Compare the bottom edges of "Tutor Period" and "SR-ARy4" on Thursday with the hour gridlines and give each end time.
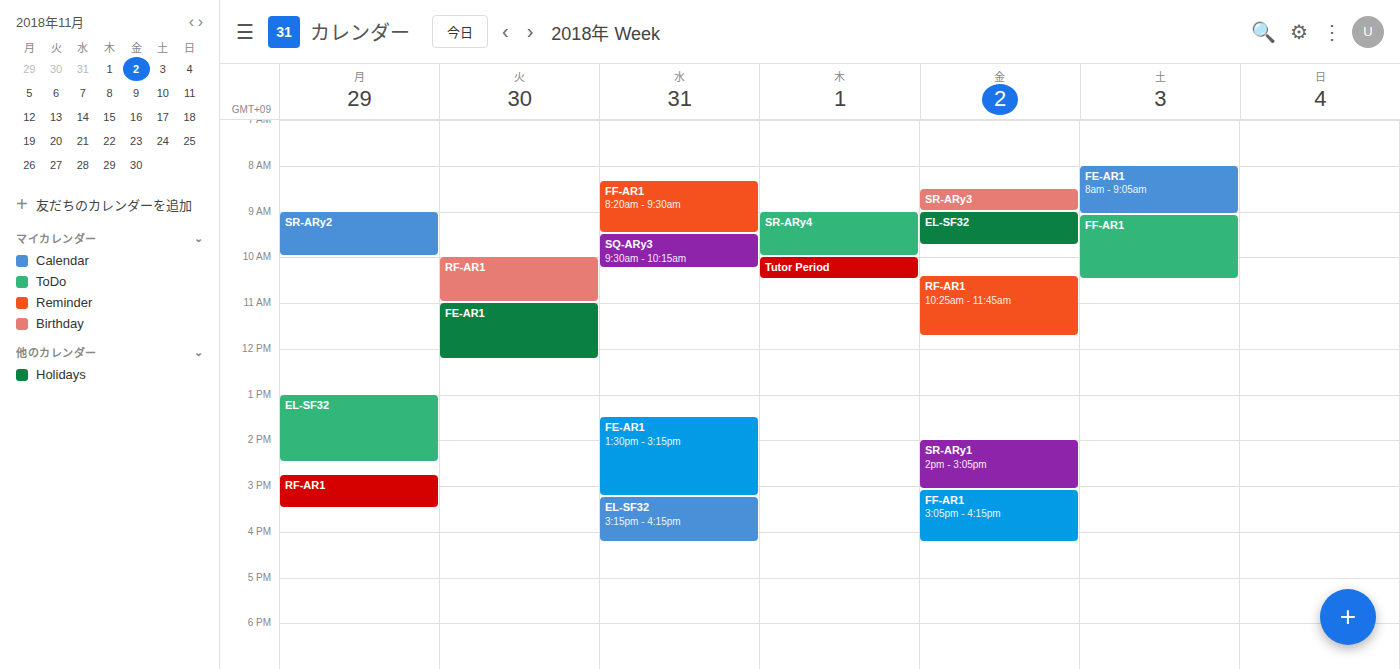
"Tutor Period": 10:30 AM, halfway between the 10 AM and 11 AM lines. "SR-ARy4": 10:00 AM, exactly on the 10 AM line.